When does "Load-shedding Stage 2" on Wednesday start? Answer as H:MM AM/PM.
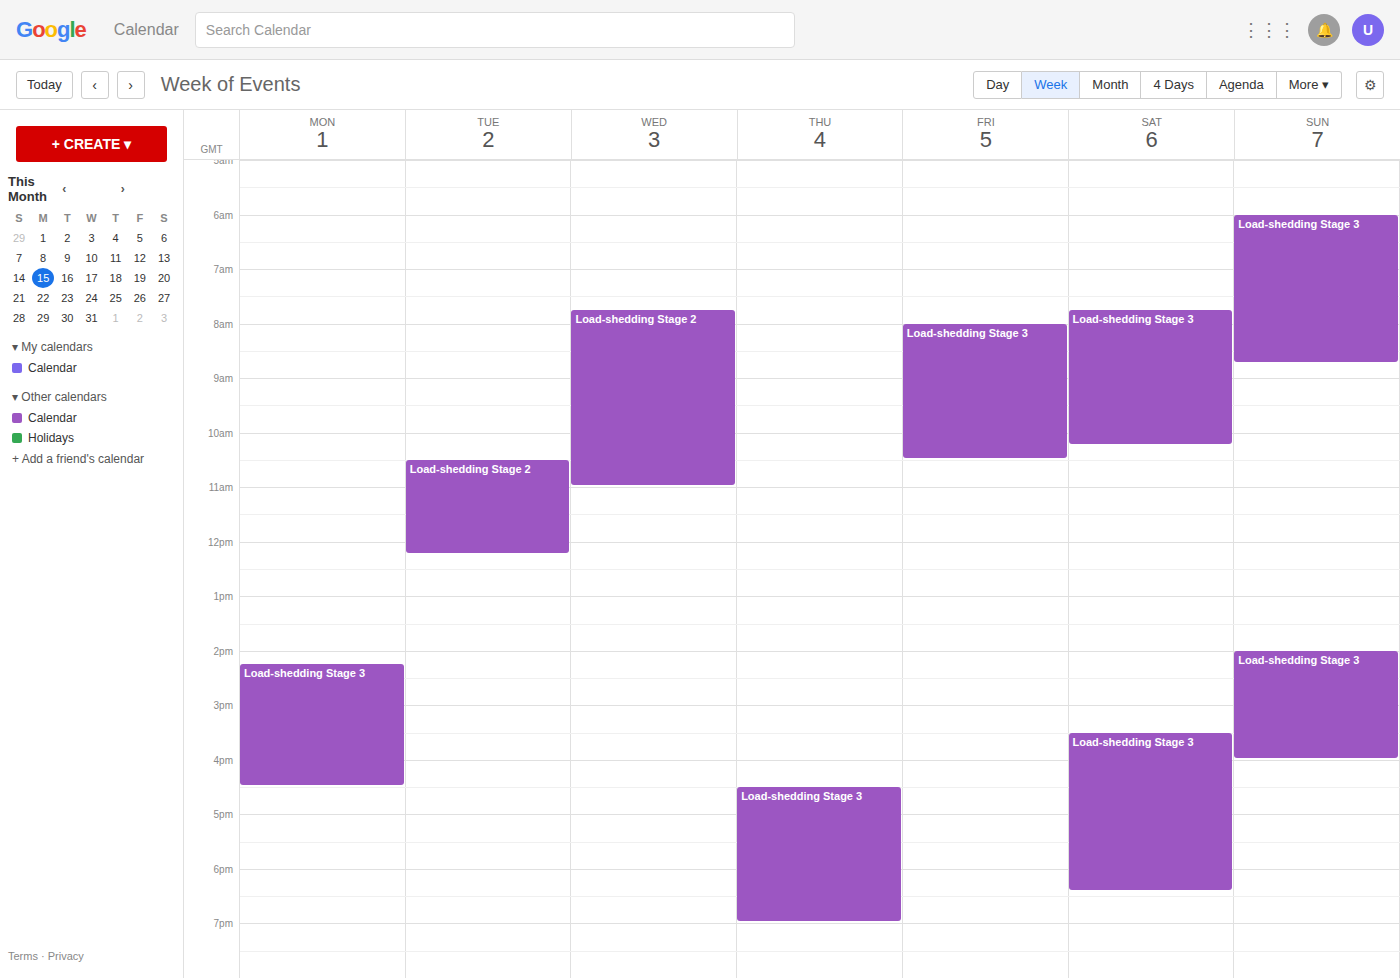
7:45 AM